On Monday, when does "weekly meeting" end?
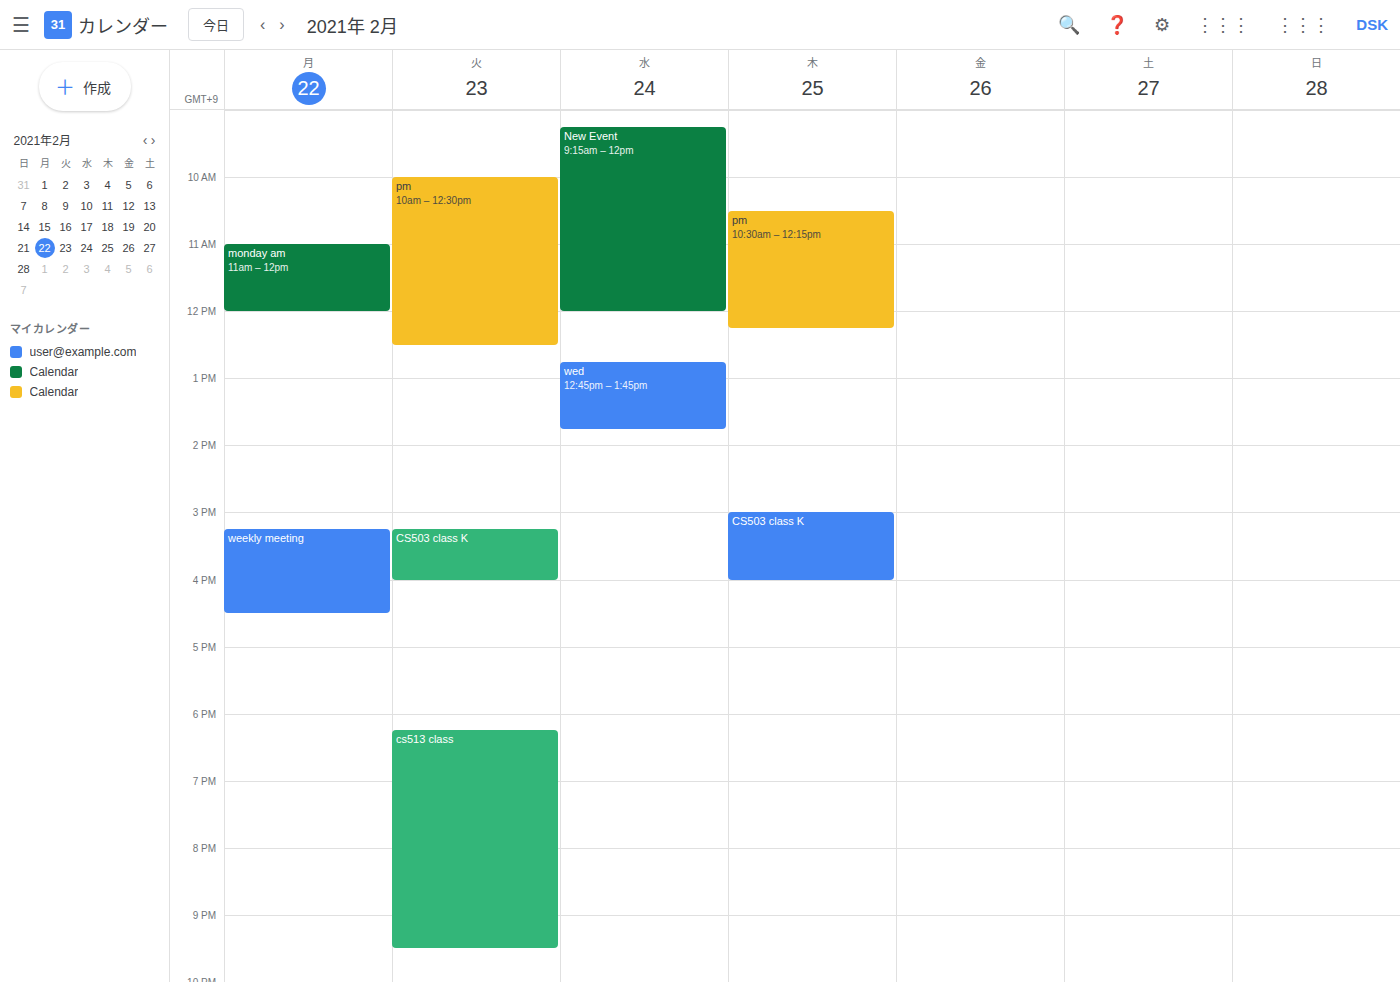
4:30 PM